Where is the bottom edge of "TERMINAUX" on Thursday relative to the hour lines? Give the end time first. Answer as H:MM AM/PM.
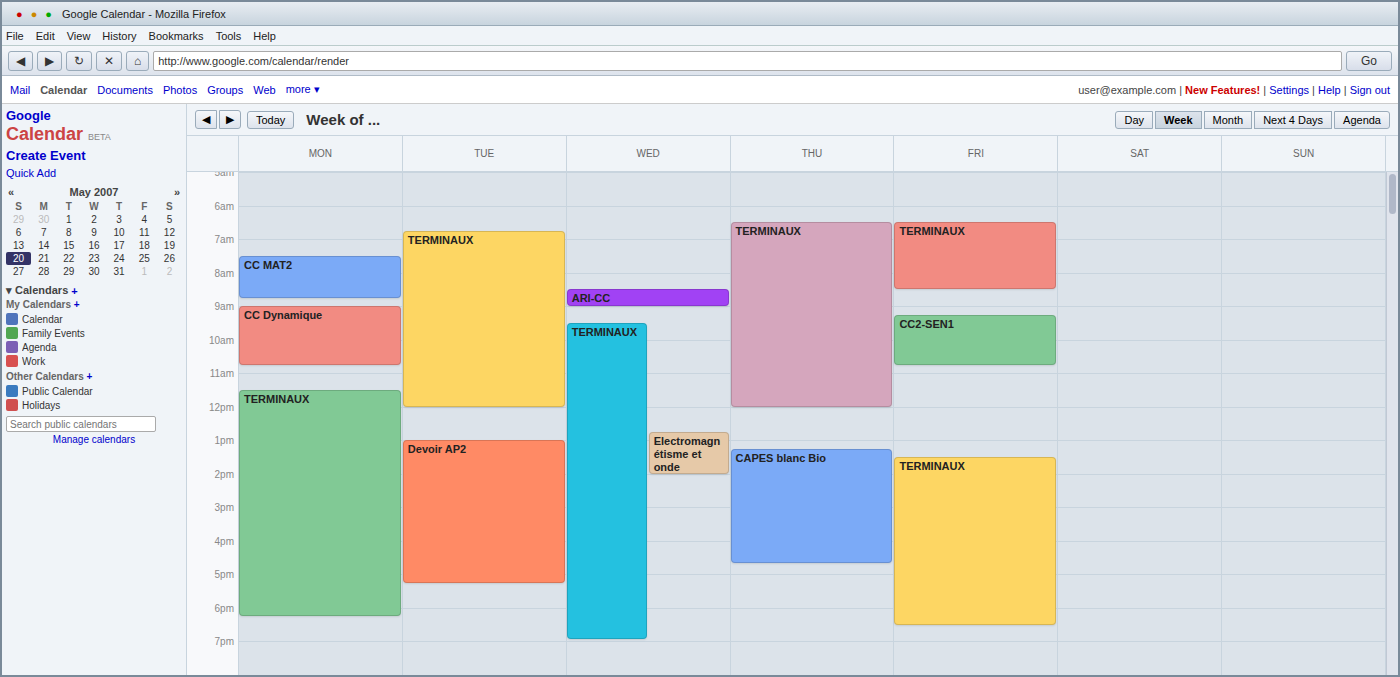
12:00 PM -- exactly on the 12 PM line.